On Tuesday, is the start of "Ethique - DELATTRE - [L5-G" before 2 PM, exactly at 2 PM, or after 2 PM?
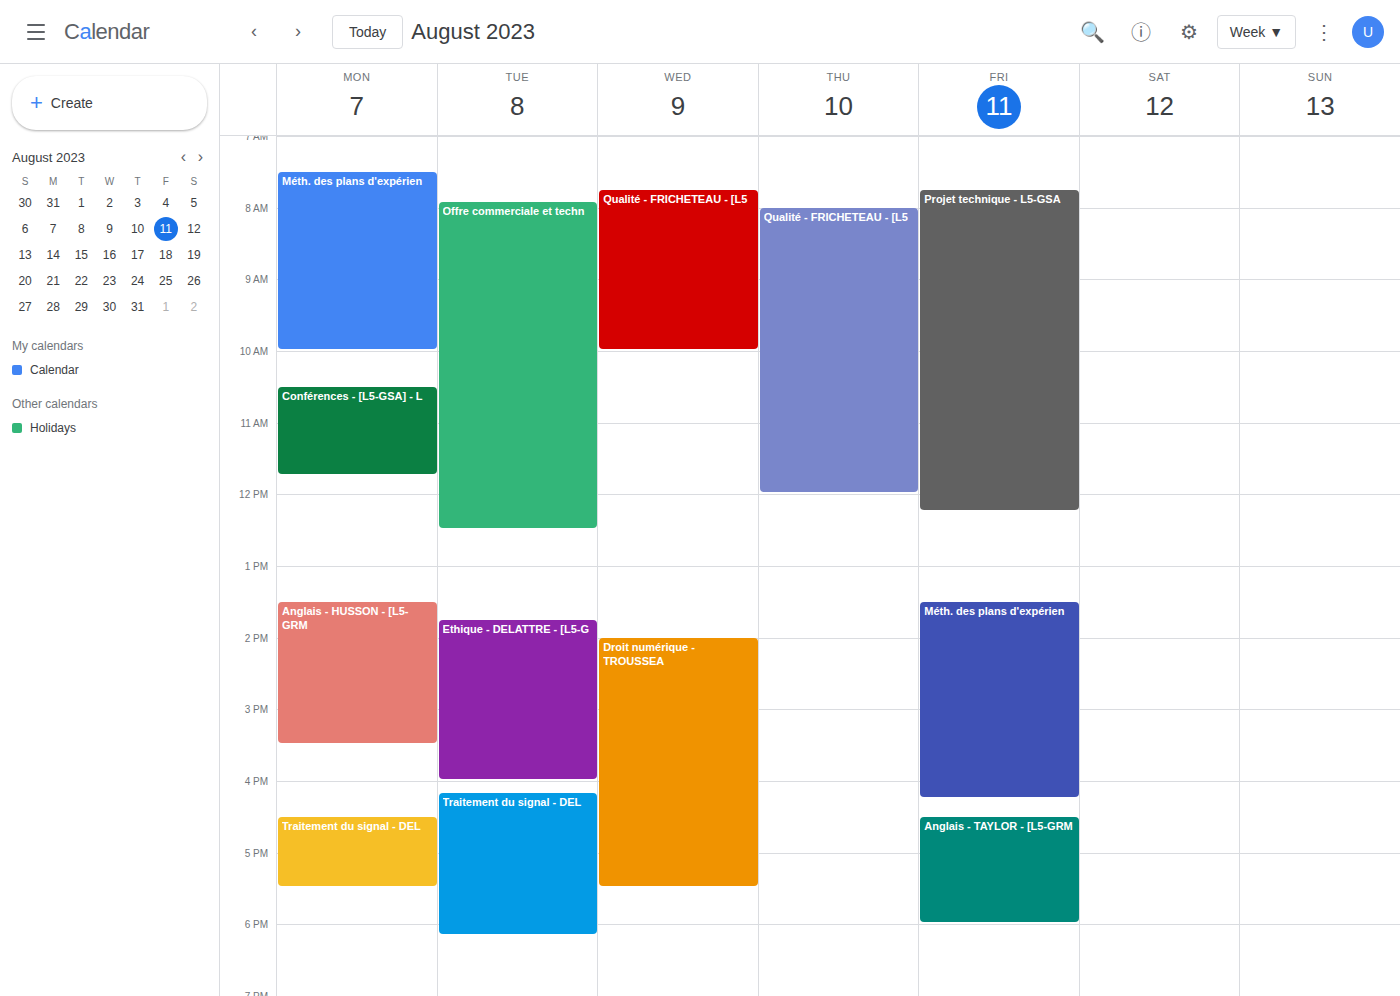
1:45 PM -- before 2 PM, 15 minutes above the 2 PM line.